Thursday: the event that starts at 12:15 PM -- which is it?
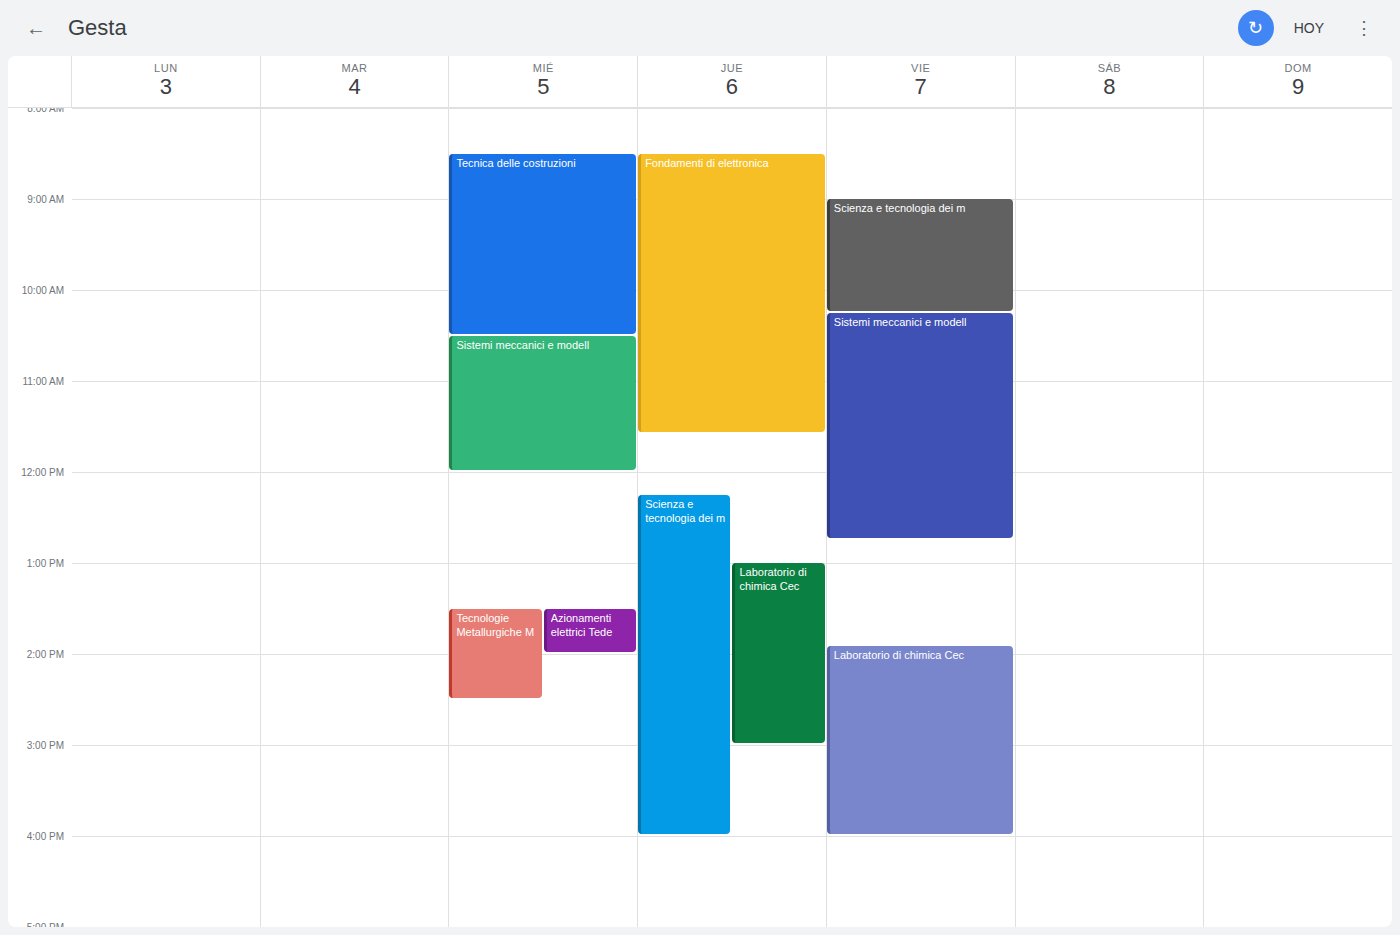
"Scienza e tecnologia dei m"